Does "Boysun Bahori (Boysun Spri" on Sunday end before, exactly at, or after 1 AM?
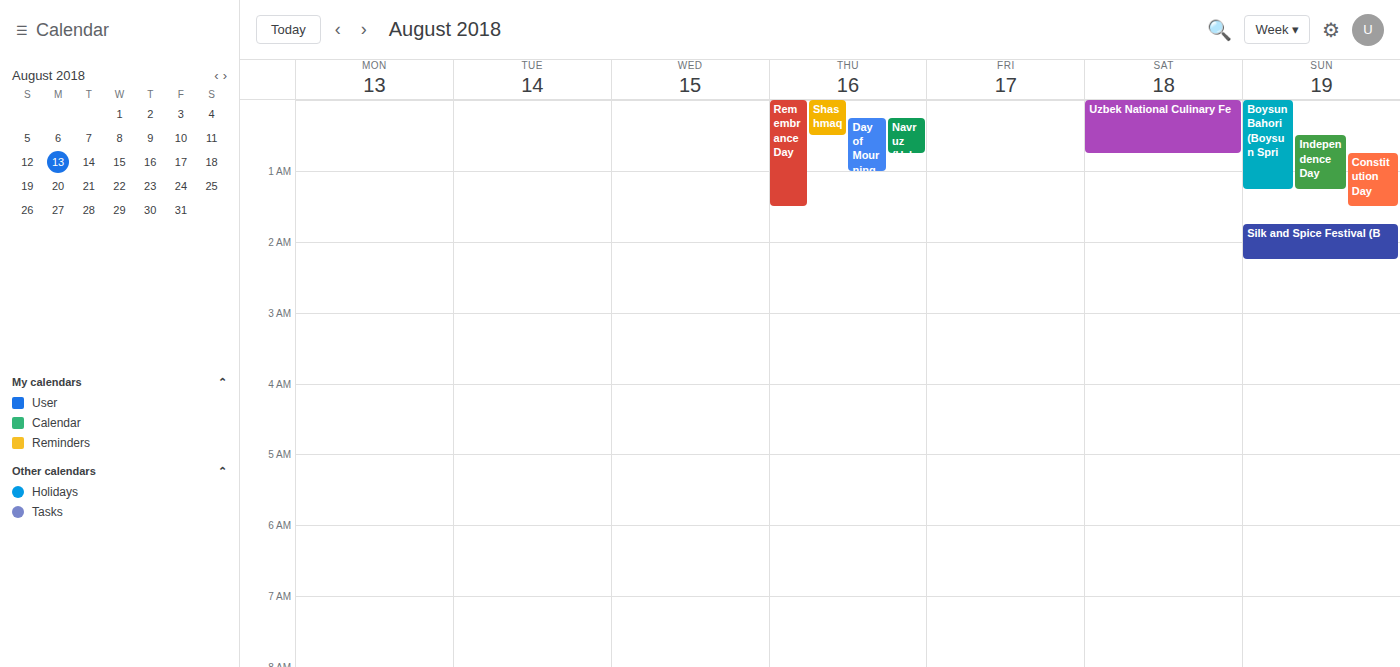
1:15 AM -- after 1 AM, 15 minutes below the 1 AM line.